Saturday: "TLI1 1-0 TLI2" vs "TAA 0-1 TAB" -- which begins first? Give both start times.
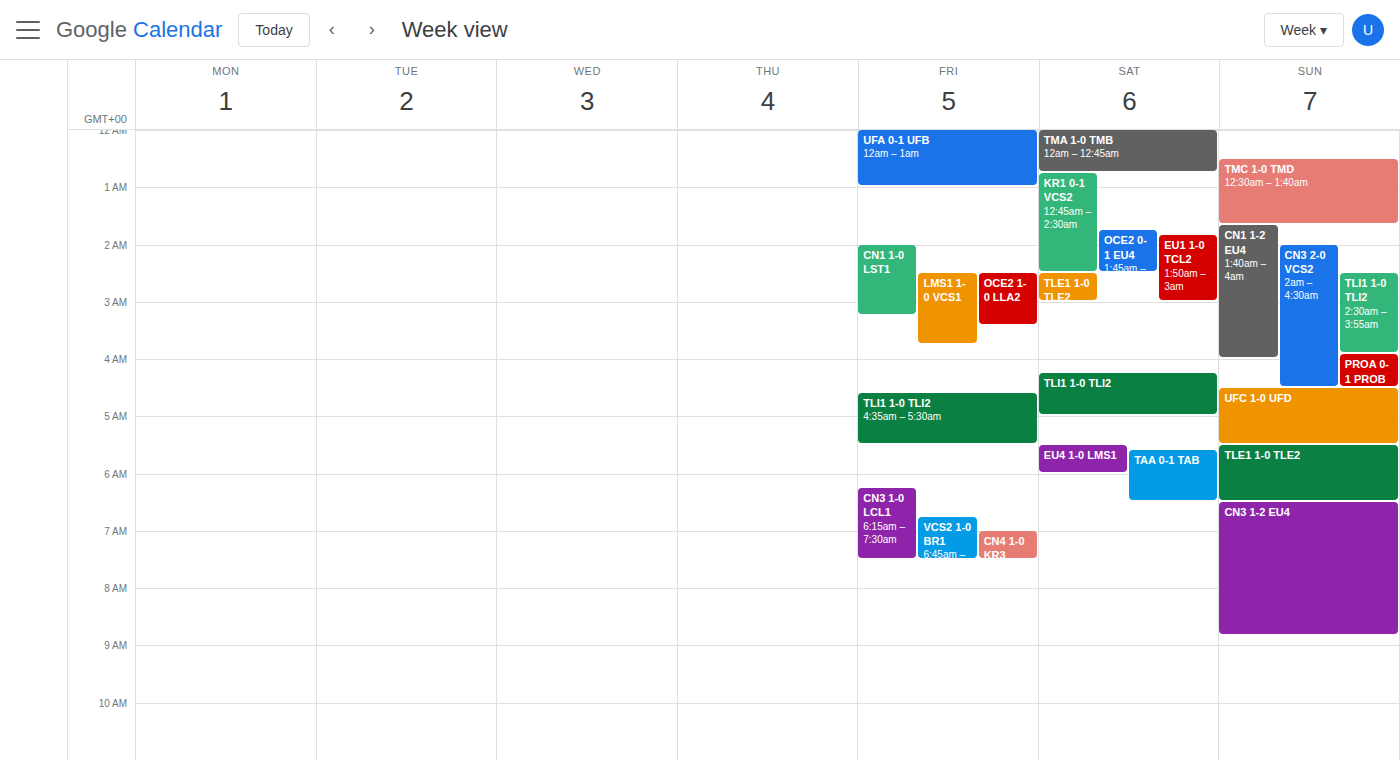
"TLI1 1-0 TLI2" 4:15 AM; "TAA 0-1 TAB" 5:35 AM.